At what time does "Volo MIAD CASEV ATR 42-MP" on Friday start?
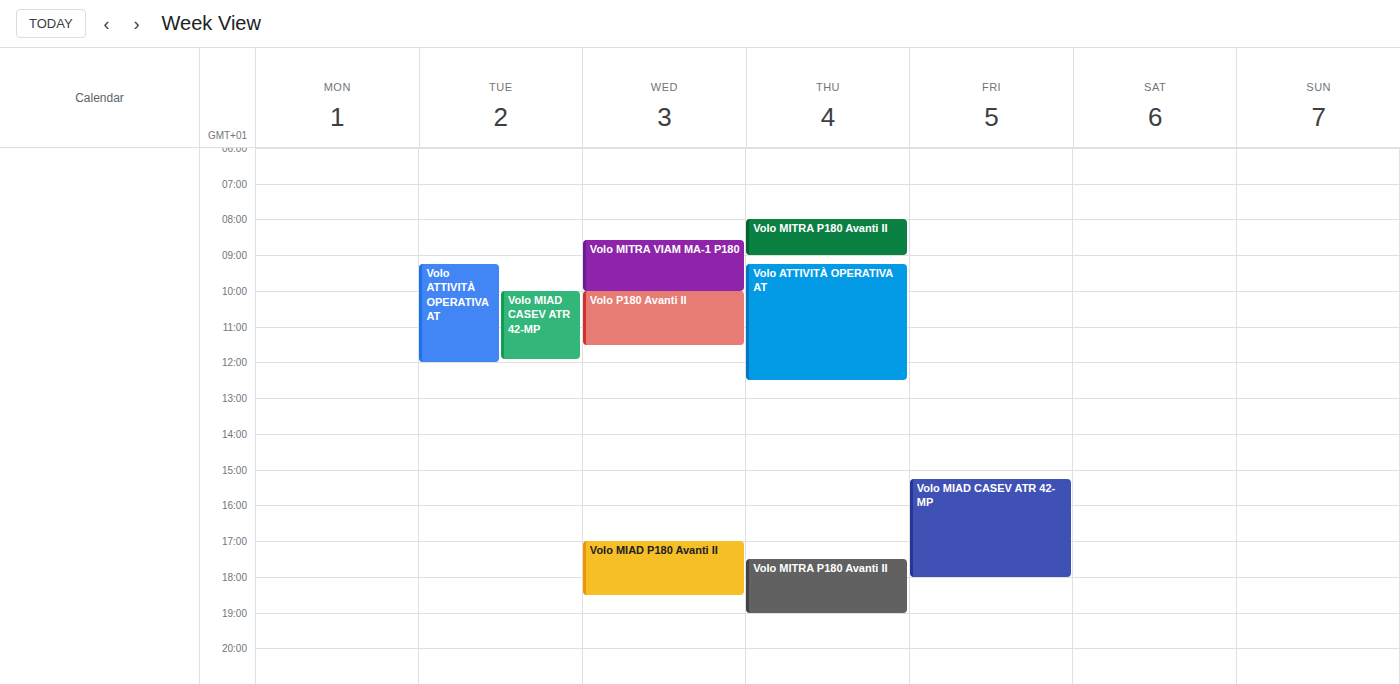
3:15 PM